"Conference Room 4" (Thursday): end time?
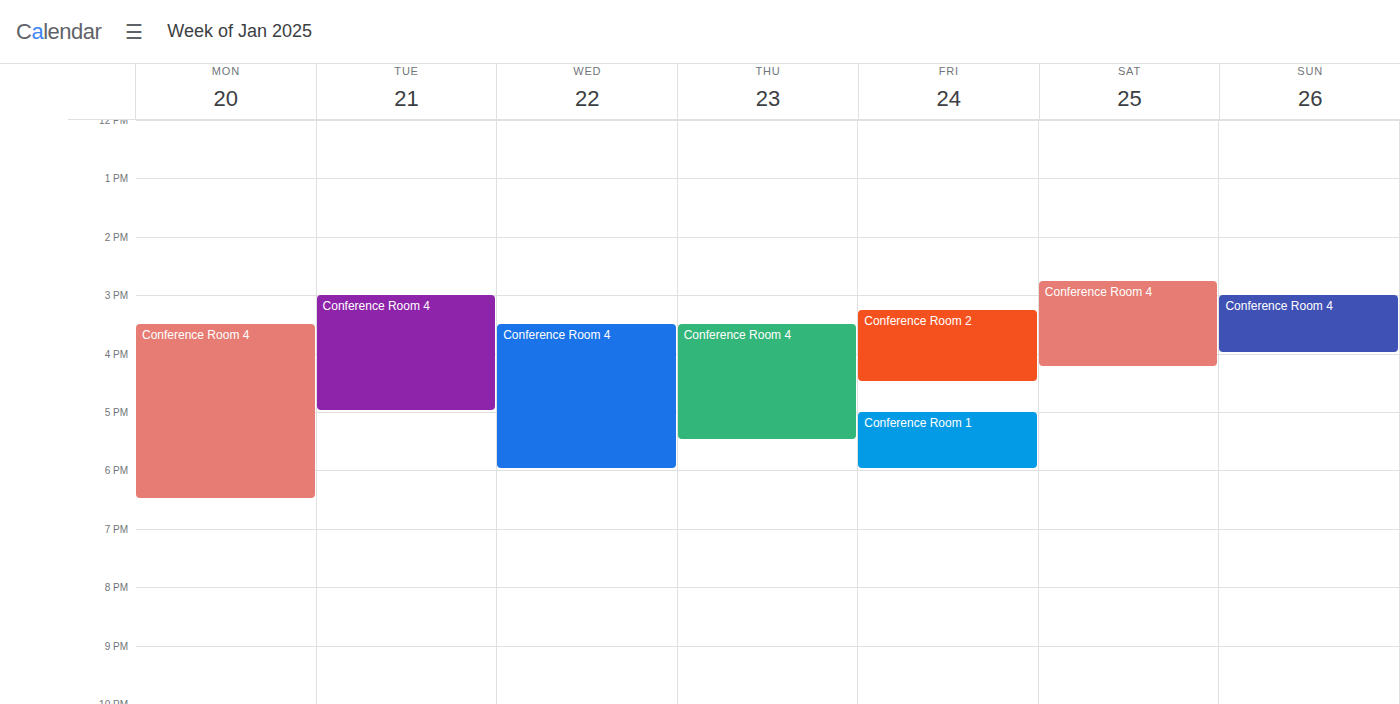
17:30